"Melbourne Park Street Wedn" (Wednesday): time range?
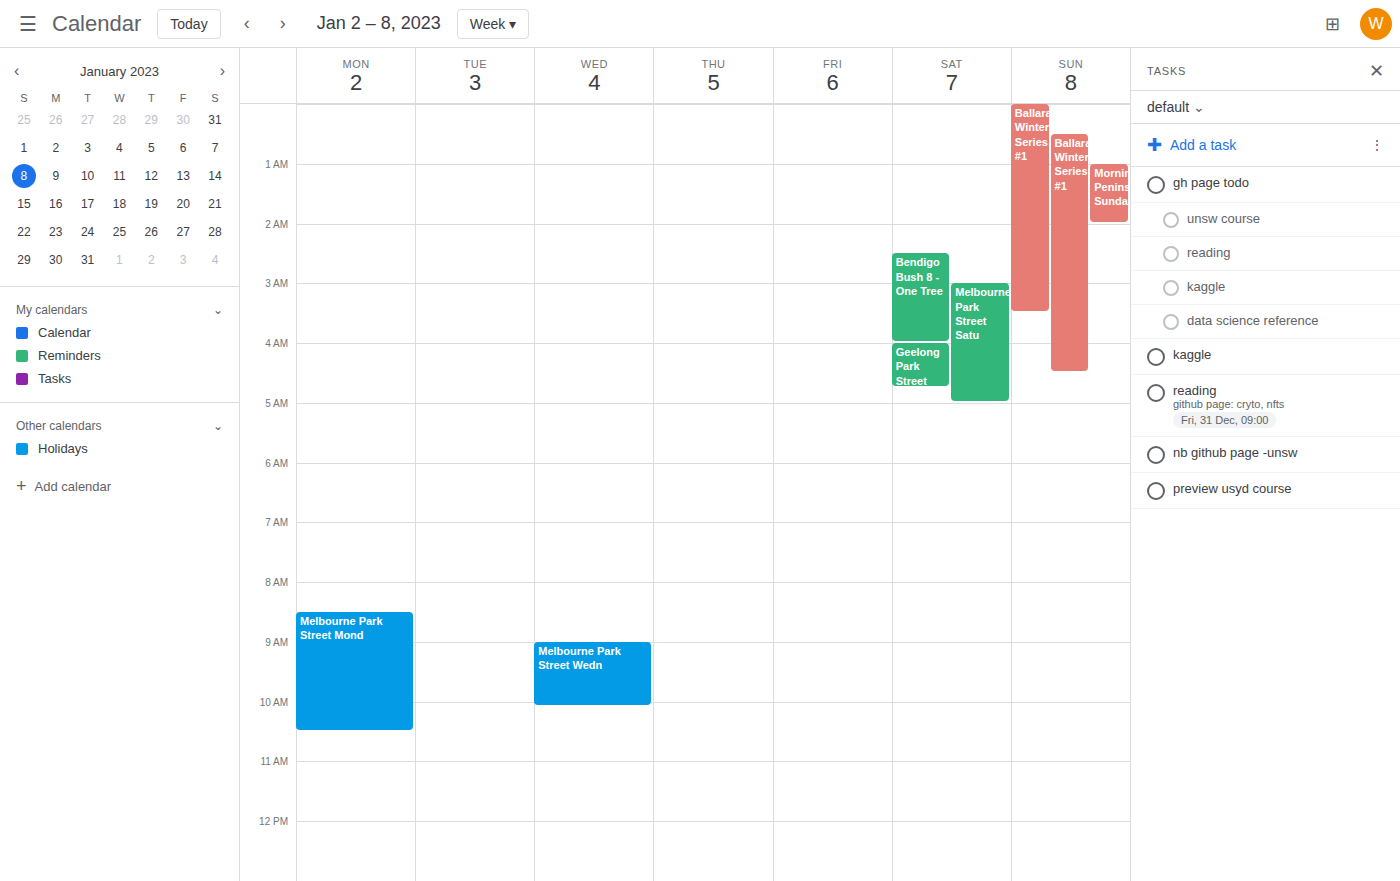
9:00 AM to 10:05 AM